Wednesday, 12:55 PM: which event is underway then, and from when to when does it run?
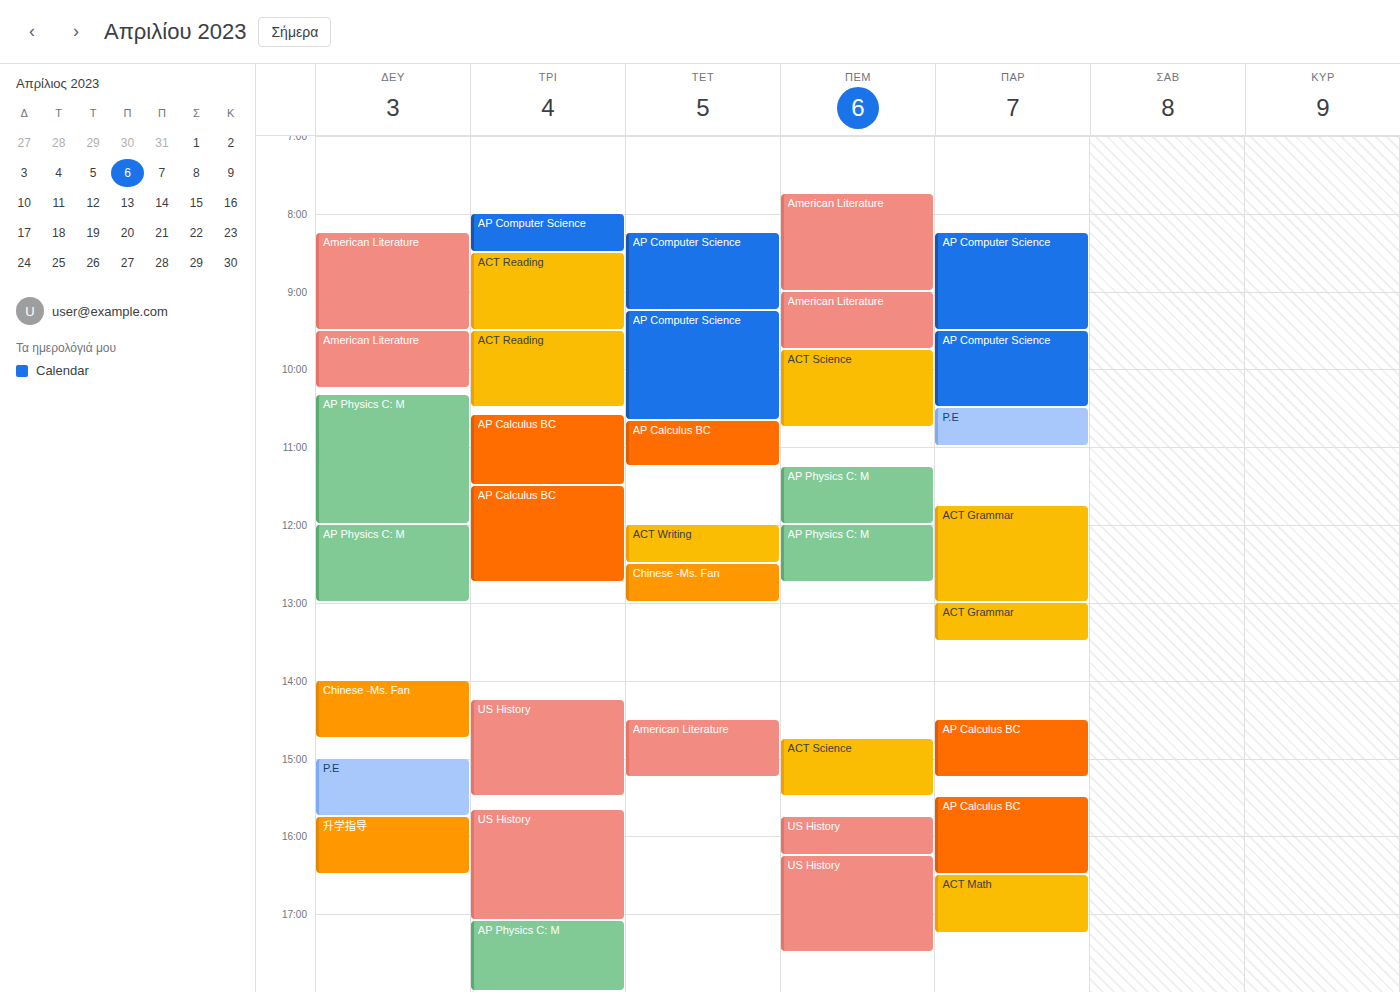
"Chinese -Ms. Fan", 12:30 PM to 1:00 PM